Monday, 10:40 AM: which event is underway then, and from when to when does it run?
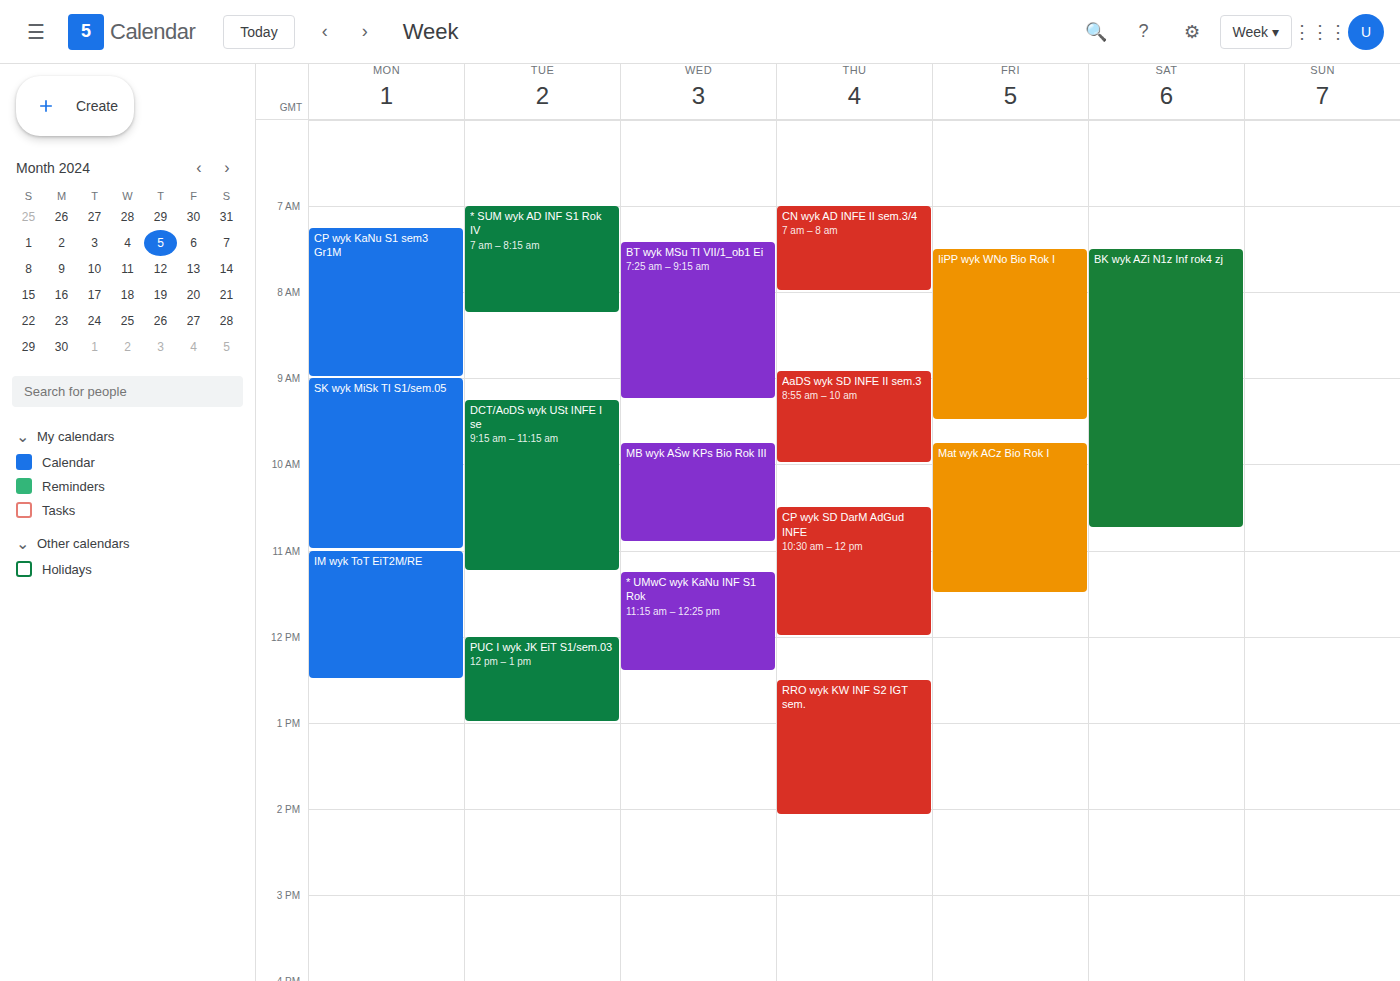
"SK wyk MiSk TI S1/sem.05", 9:00 AM to 11:00 AM